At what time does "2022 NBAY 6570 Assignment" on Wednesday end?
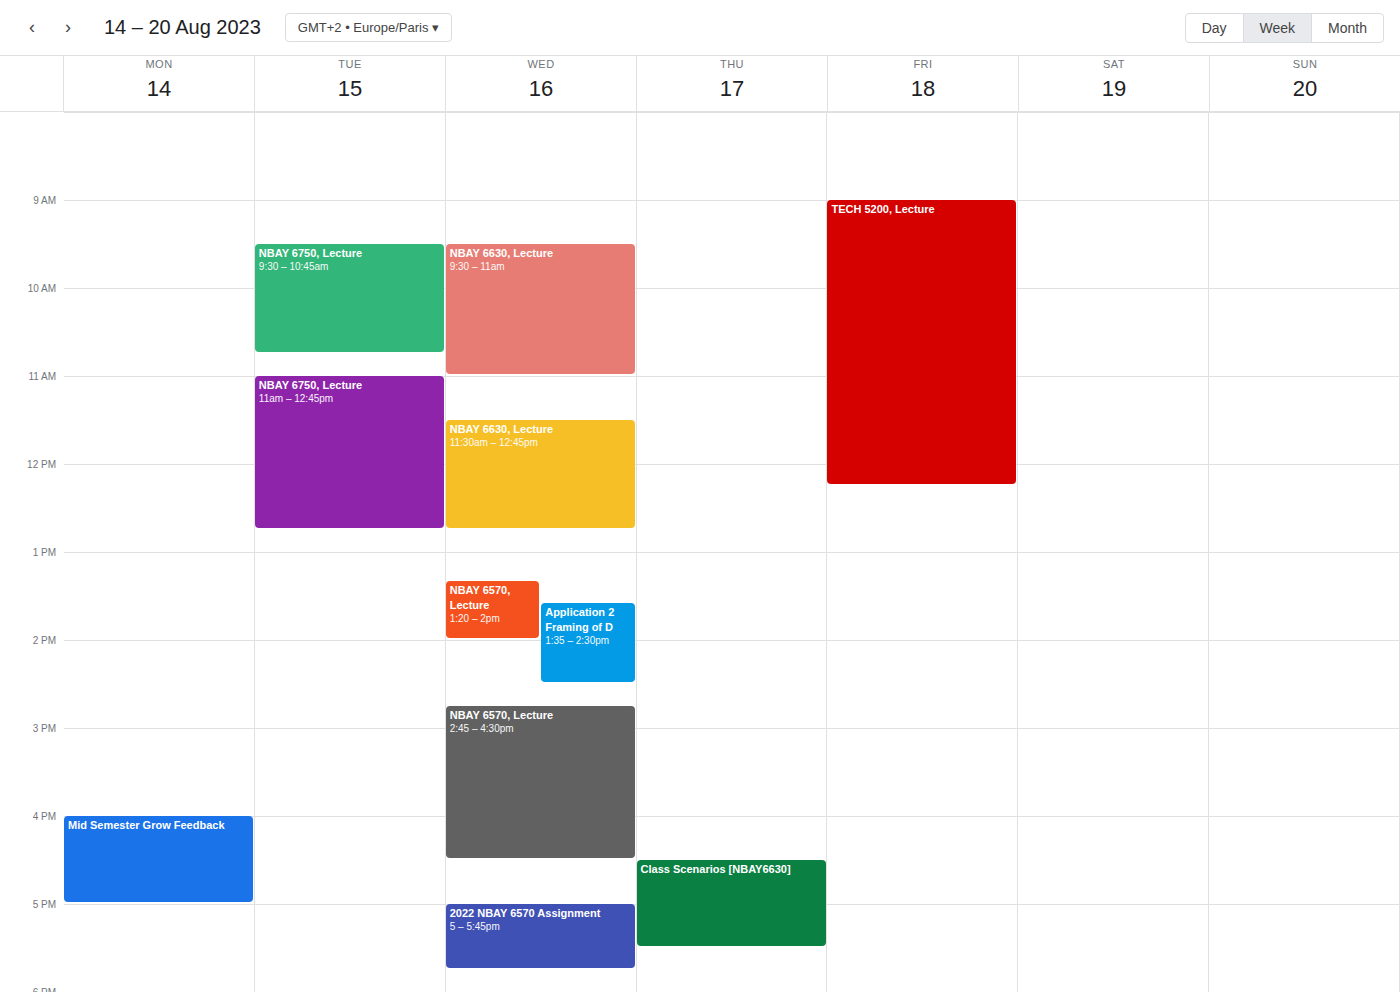
5:45 PM